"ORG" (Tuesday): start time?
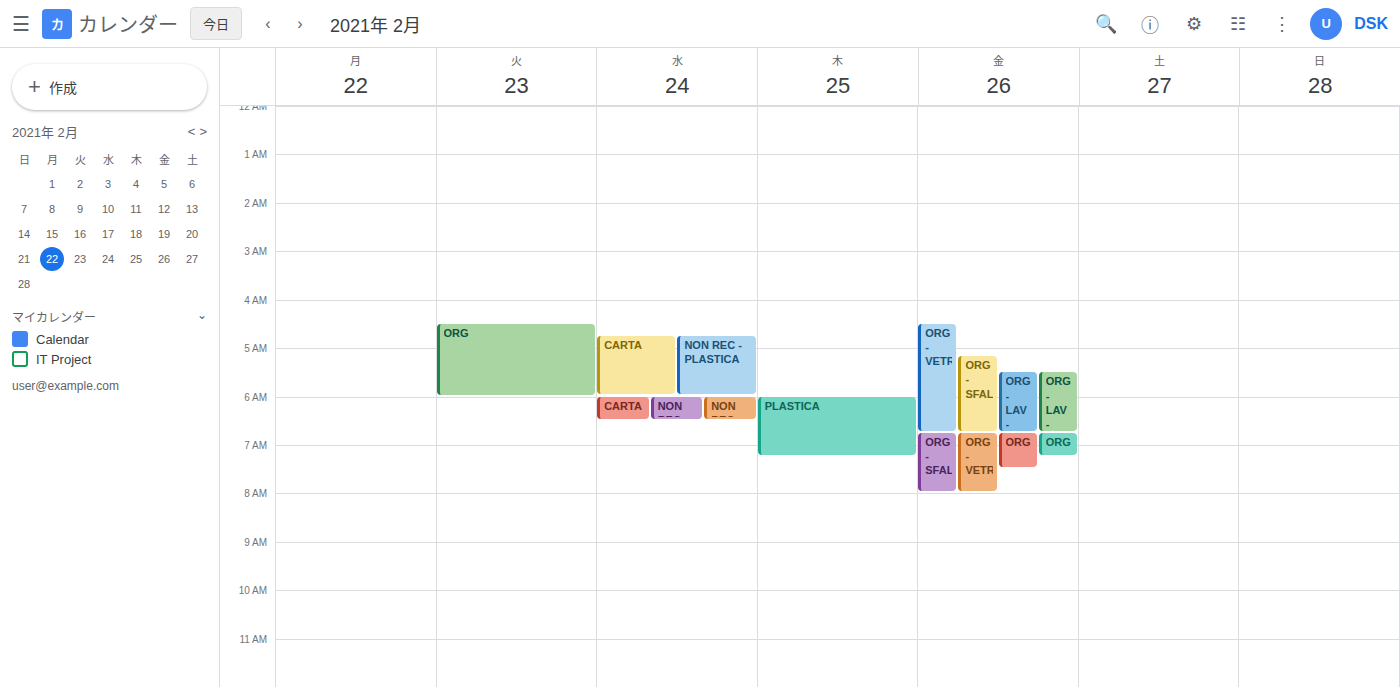
04:30